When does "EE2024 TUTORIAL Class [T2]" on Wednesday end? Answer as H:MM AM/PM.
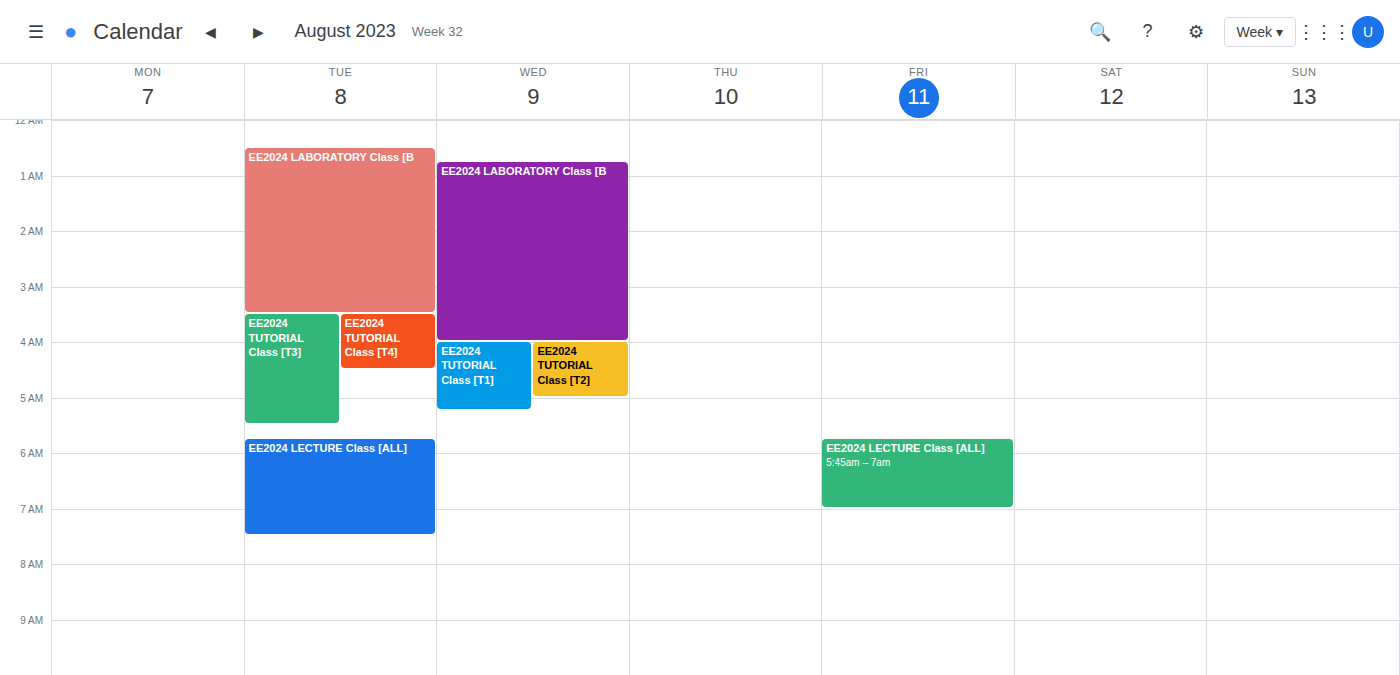
5:00 AM